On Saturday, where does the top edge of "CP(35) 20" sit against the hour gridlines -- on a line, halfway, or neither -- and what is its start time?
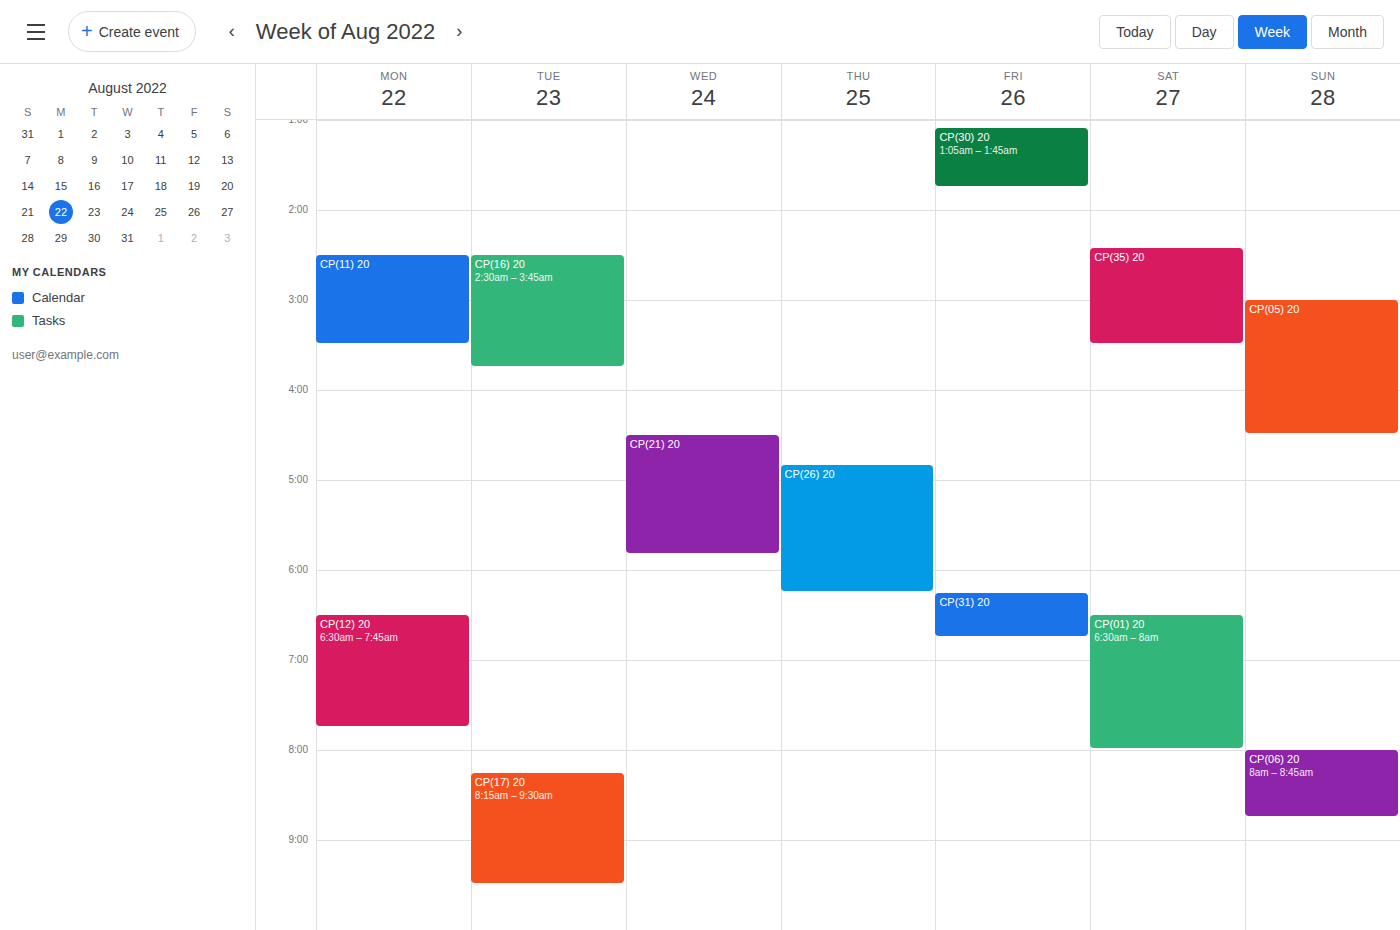
2:25 AM -- neither: 25 minutes below the 2 AM line and 35 minutes above the 3 AM line.